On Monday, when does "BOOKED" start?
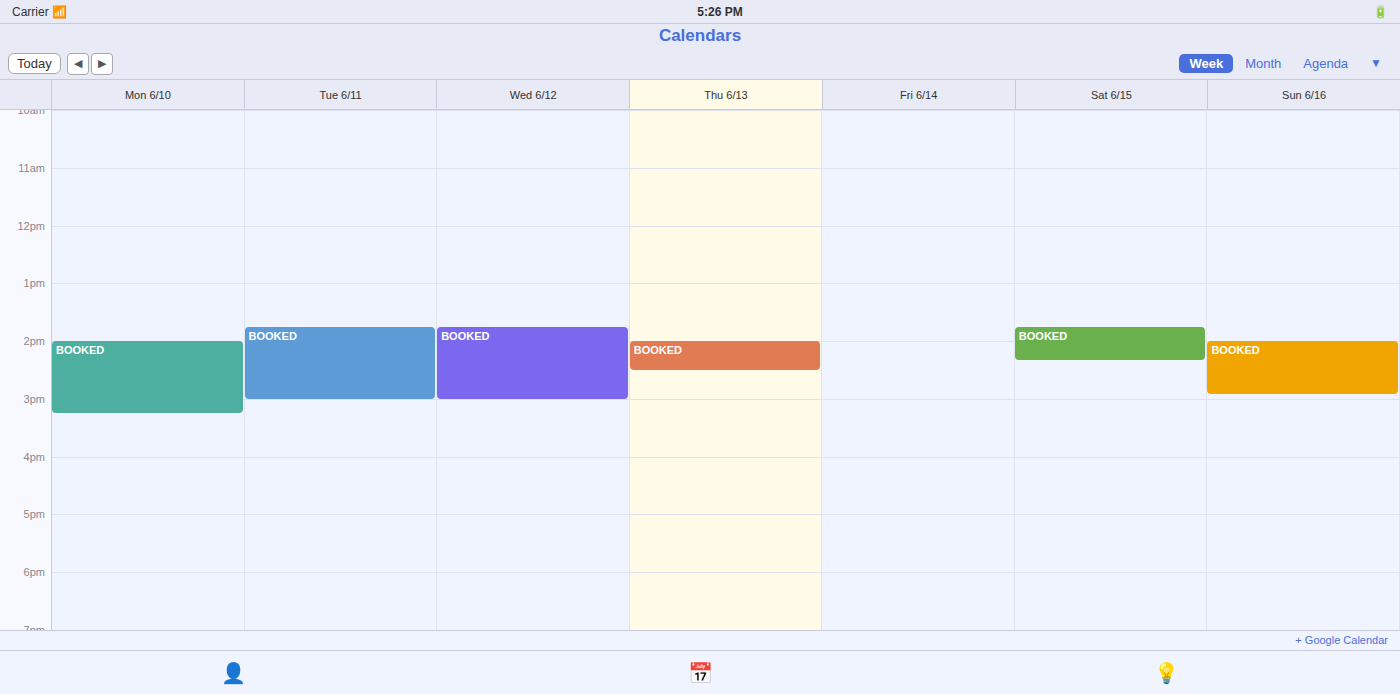
2:00 PM